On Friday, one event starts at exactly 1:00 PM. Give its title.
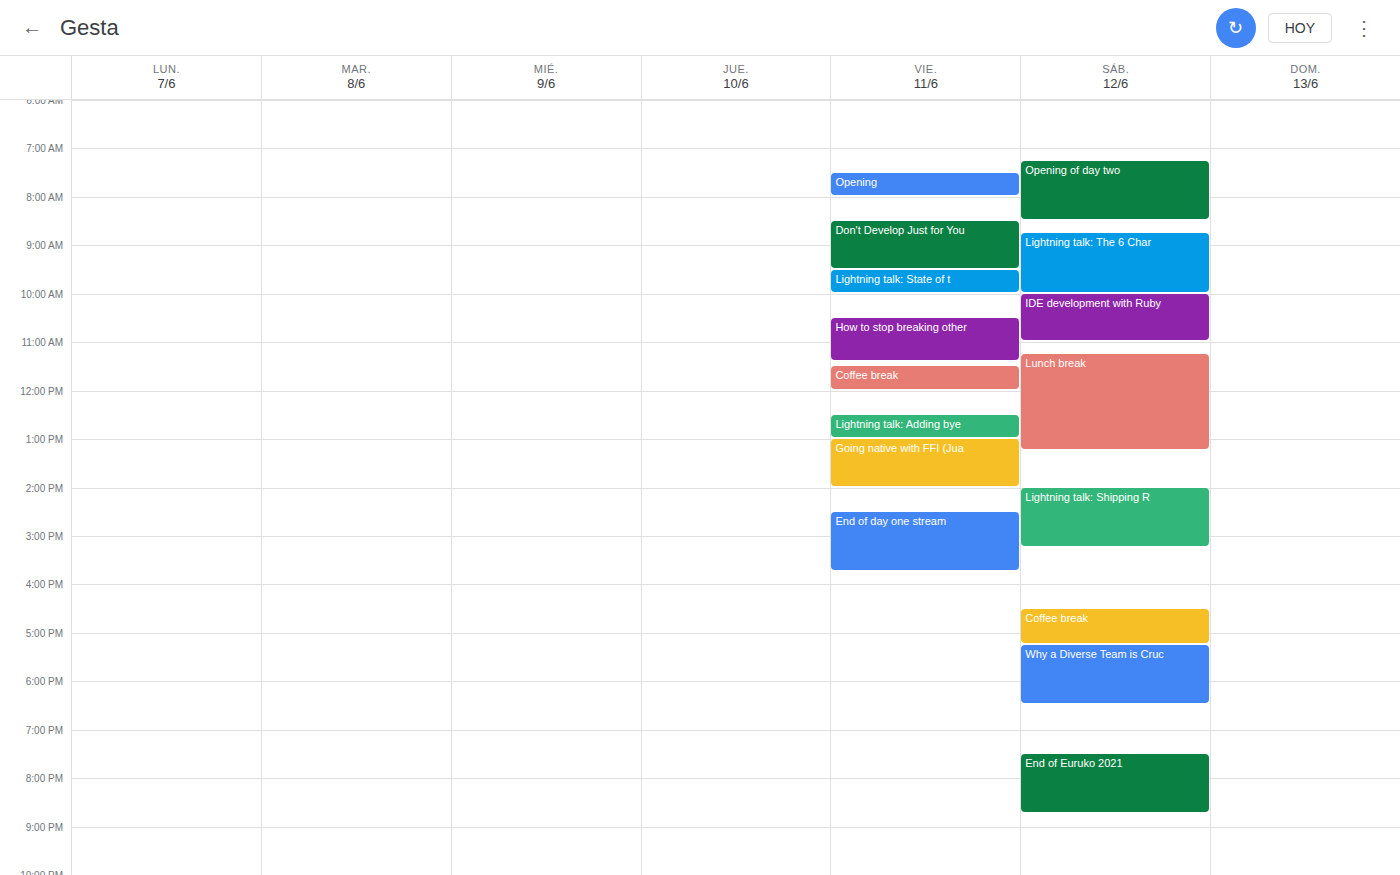
"Going native with FFI (Jua"